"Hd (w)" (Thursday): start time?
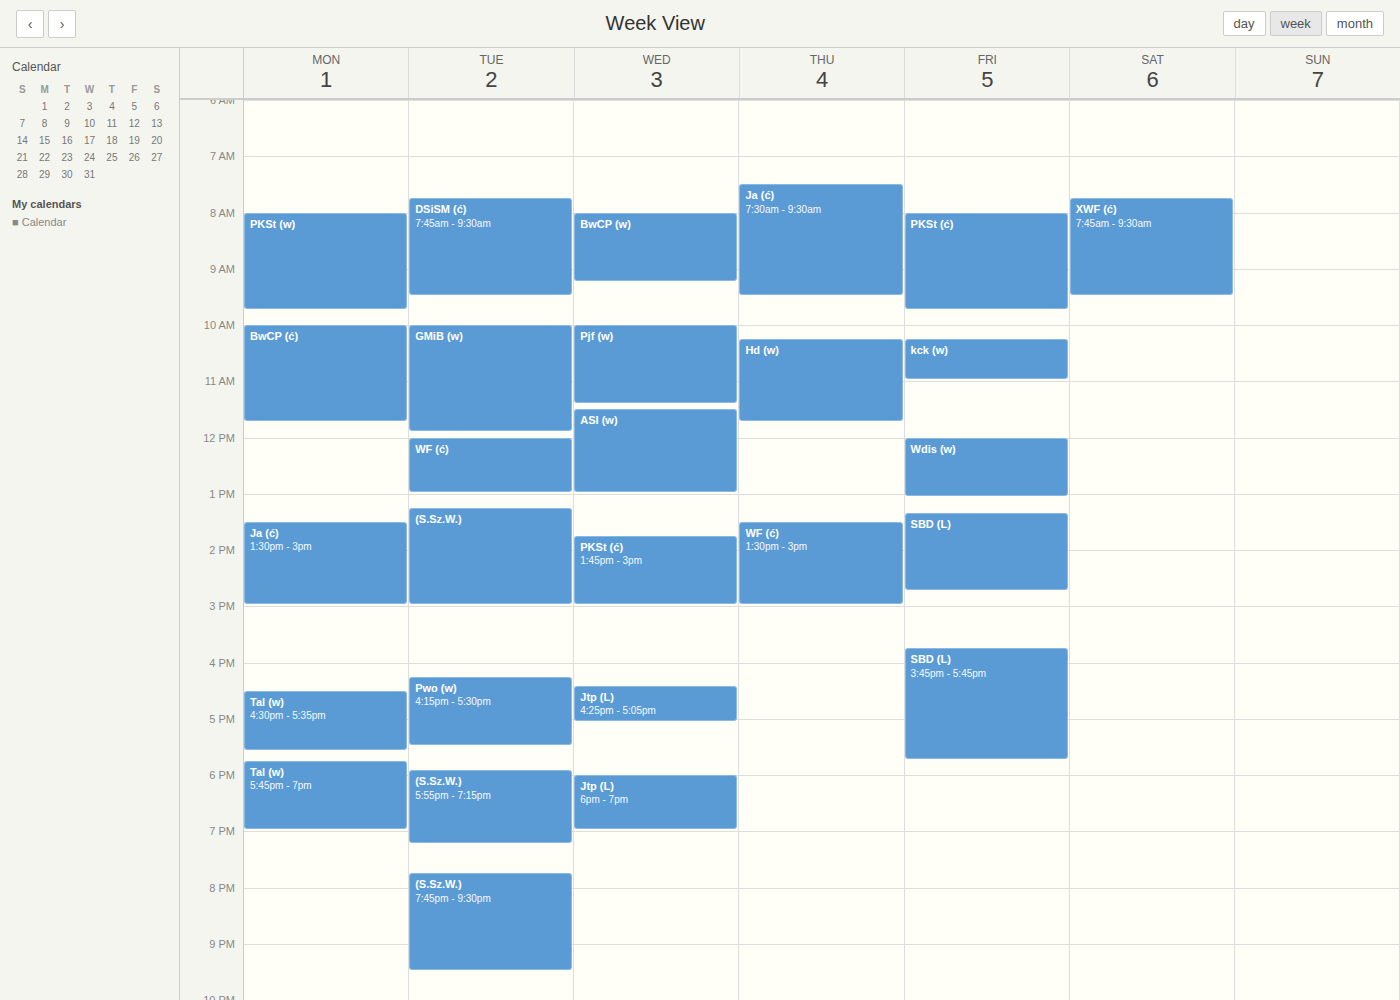
10:15 AM